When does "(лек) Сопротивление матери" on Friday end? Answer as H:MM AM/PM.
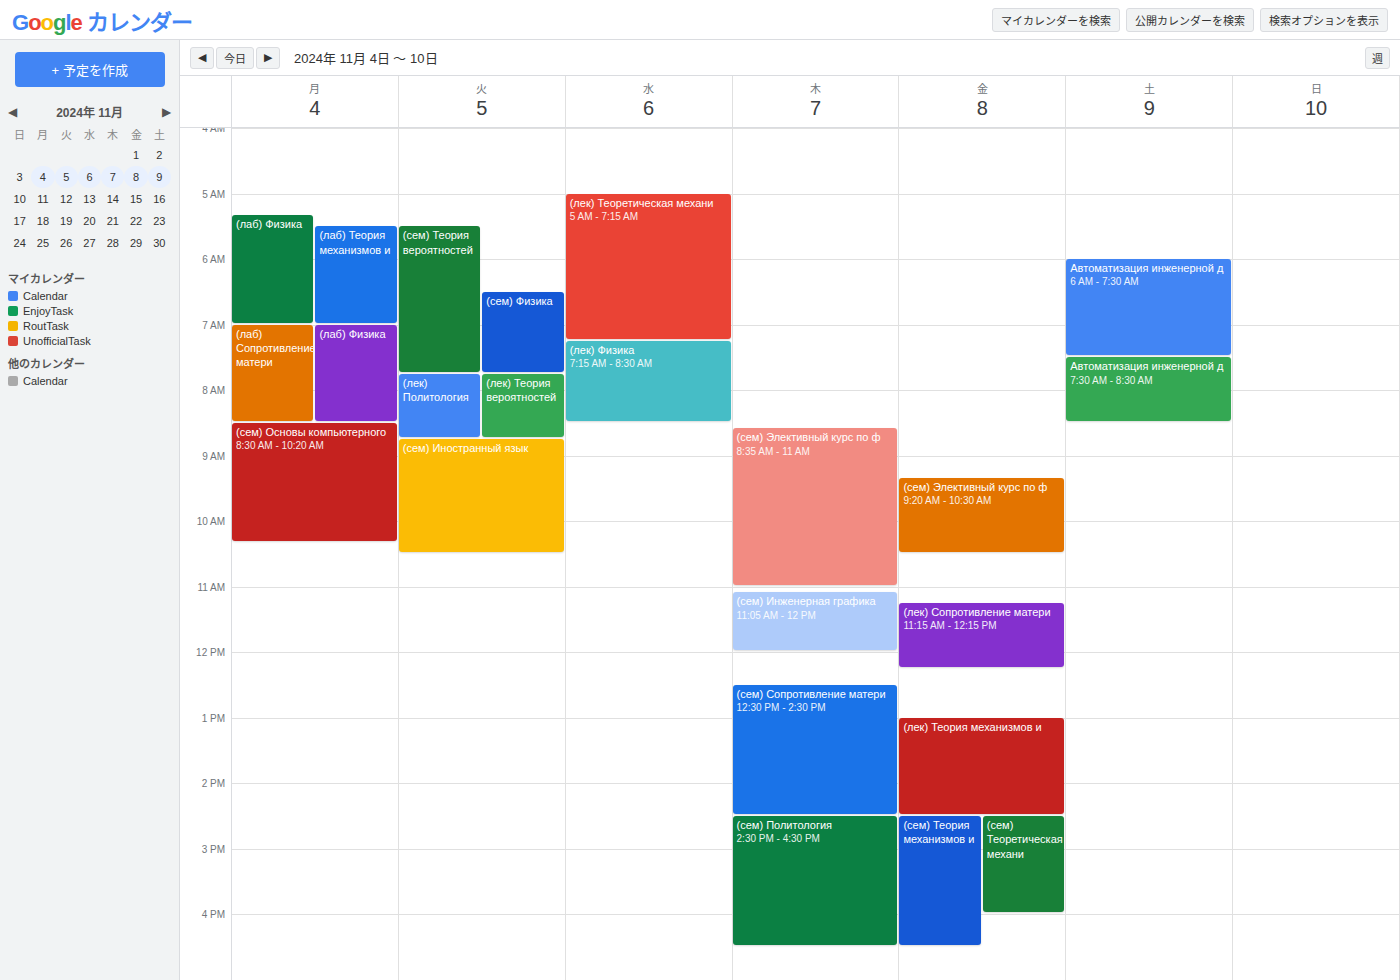
12:15 PM